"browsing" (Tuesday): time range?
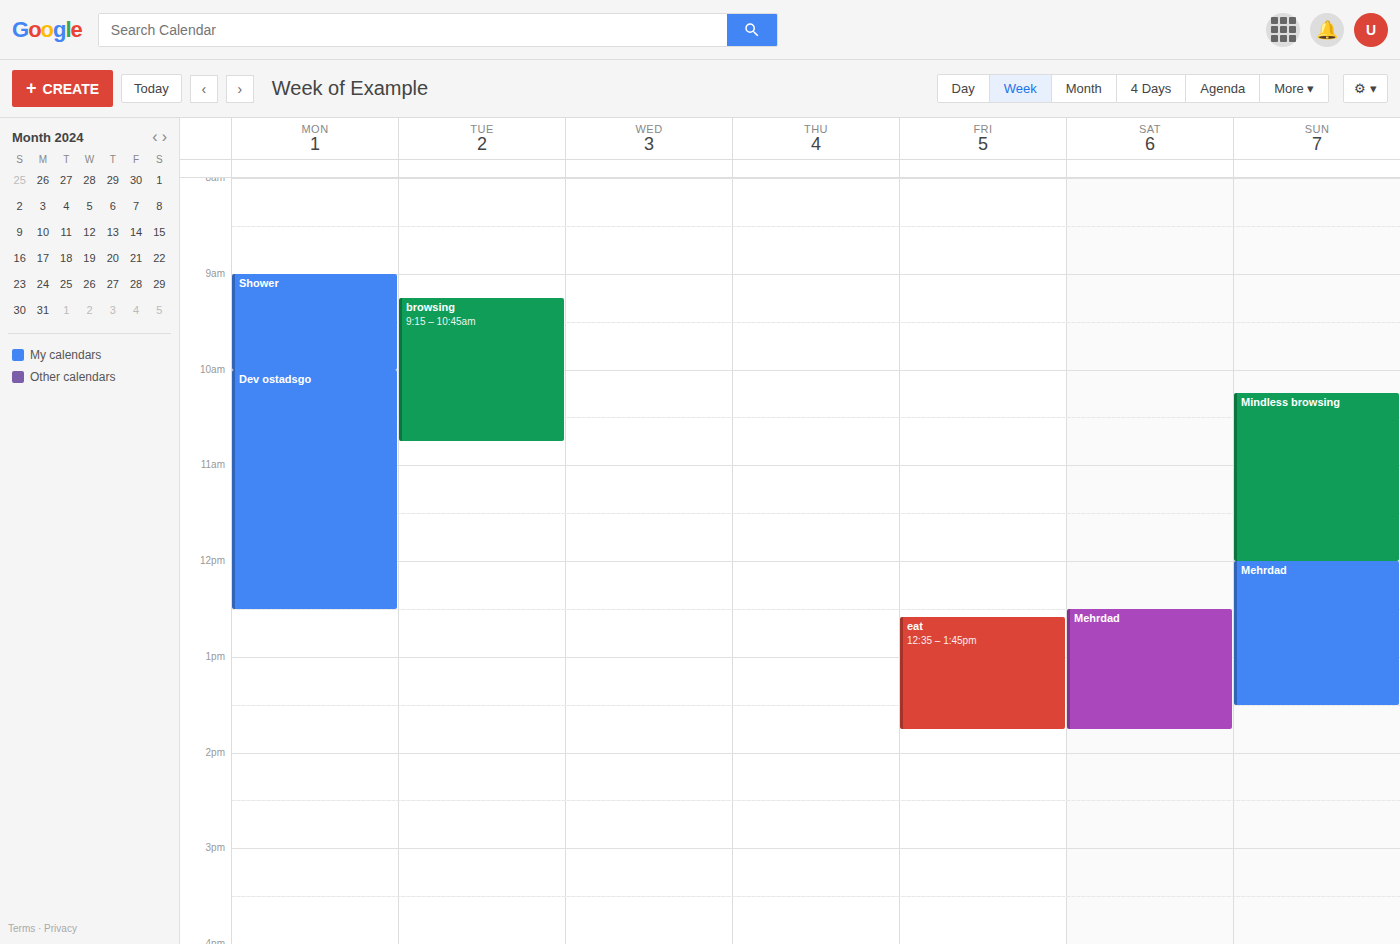
9:15 AM to 10:45 AM